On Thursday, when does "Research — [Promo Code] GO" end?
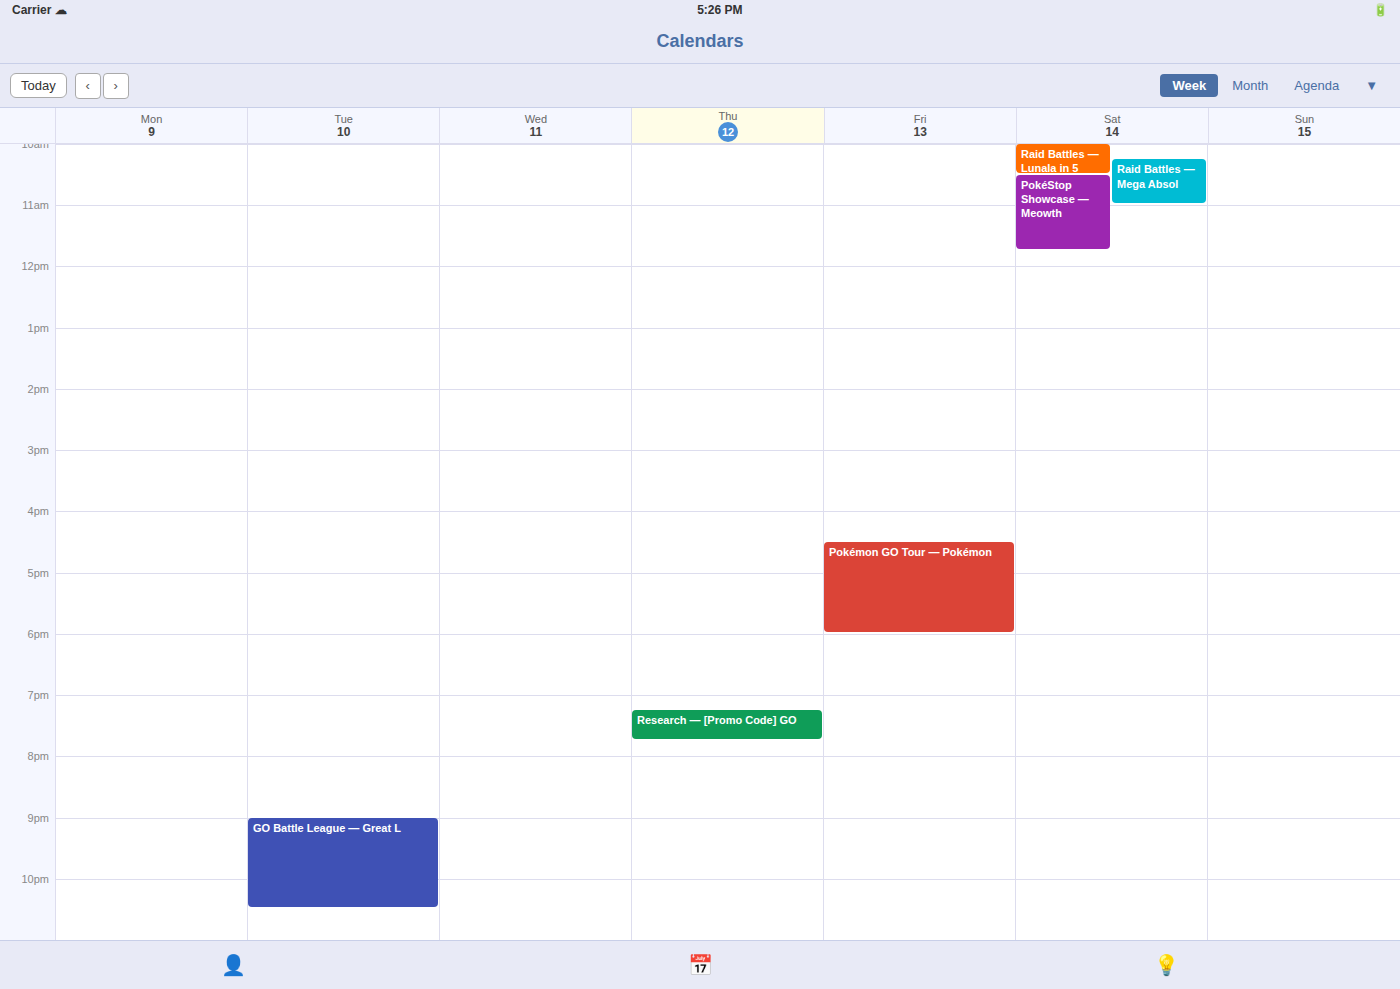
19:45